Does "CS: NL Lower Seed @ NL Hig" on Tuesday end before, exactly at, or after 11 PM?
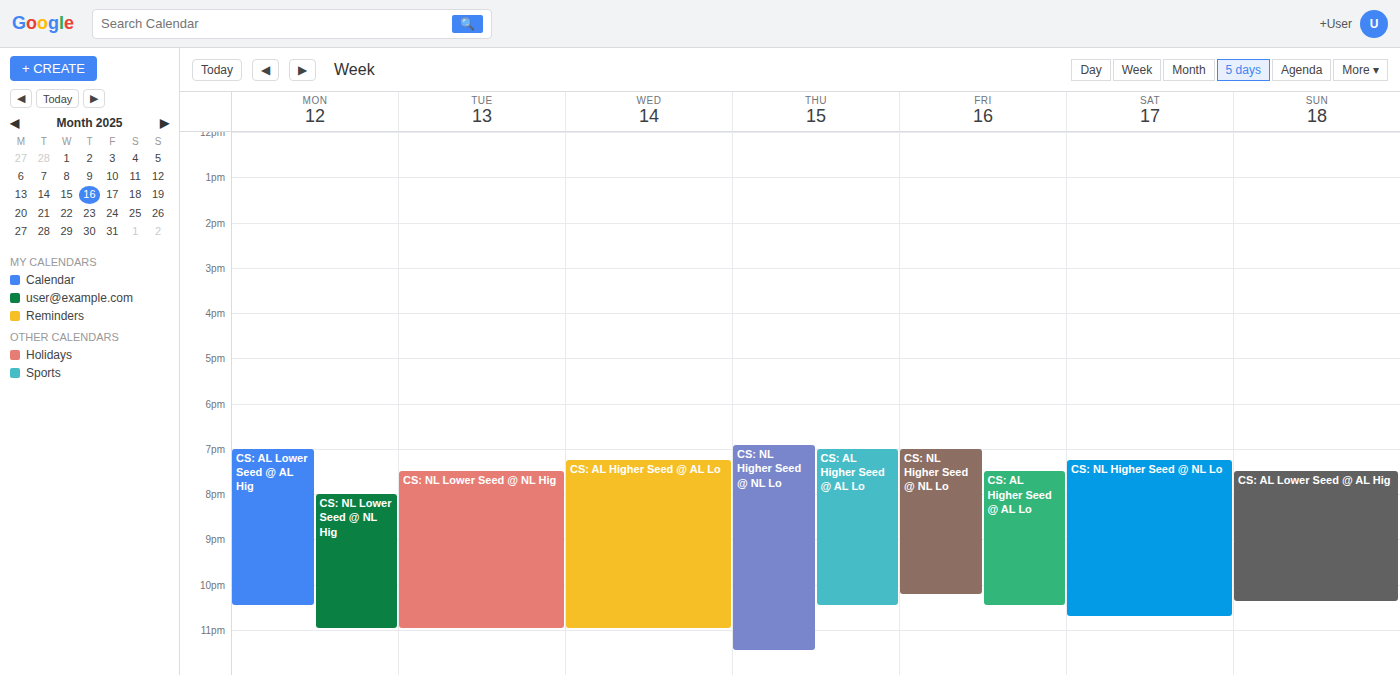
11:00 PM -- exactly at 11 PM, on the 11 PM line.